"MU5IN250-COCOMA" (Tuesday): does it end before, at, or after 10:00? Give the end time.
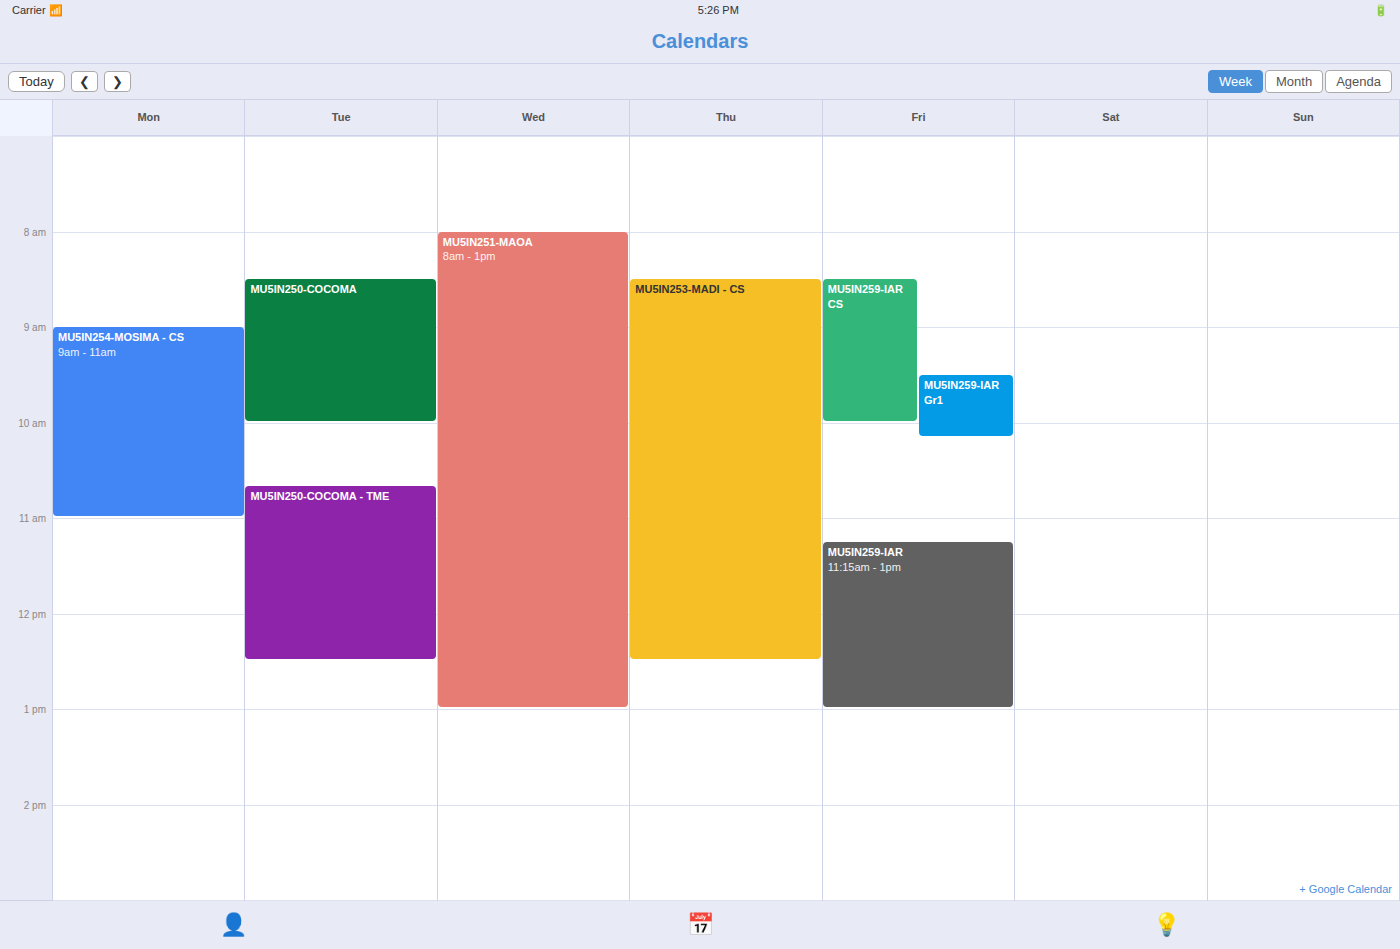
10:00 -- exactly at 10:00, on the 10:00 line.